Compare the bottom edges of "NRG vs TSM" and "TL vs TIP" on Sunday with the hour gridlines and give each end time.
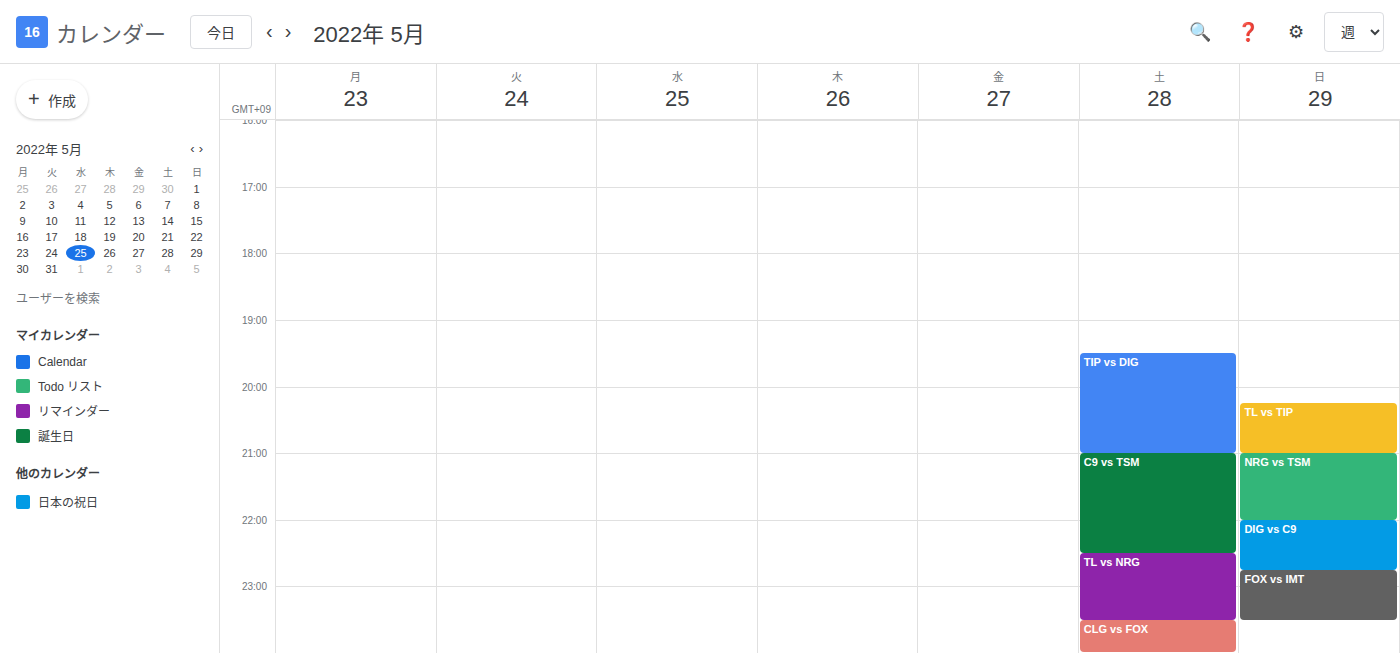
"NRG vs TSM": 22:00, exactly on the 22:00 line. "TL vs TIP": 21:00, exactly on the 21:00 line.